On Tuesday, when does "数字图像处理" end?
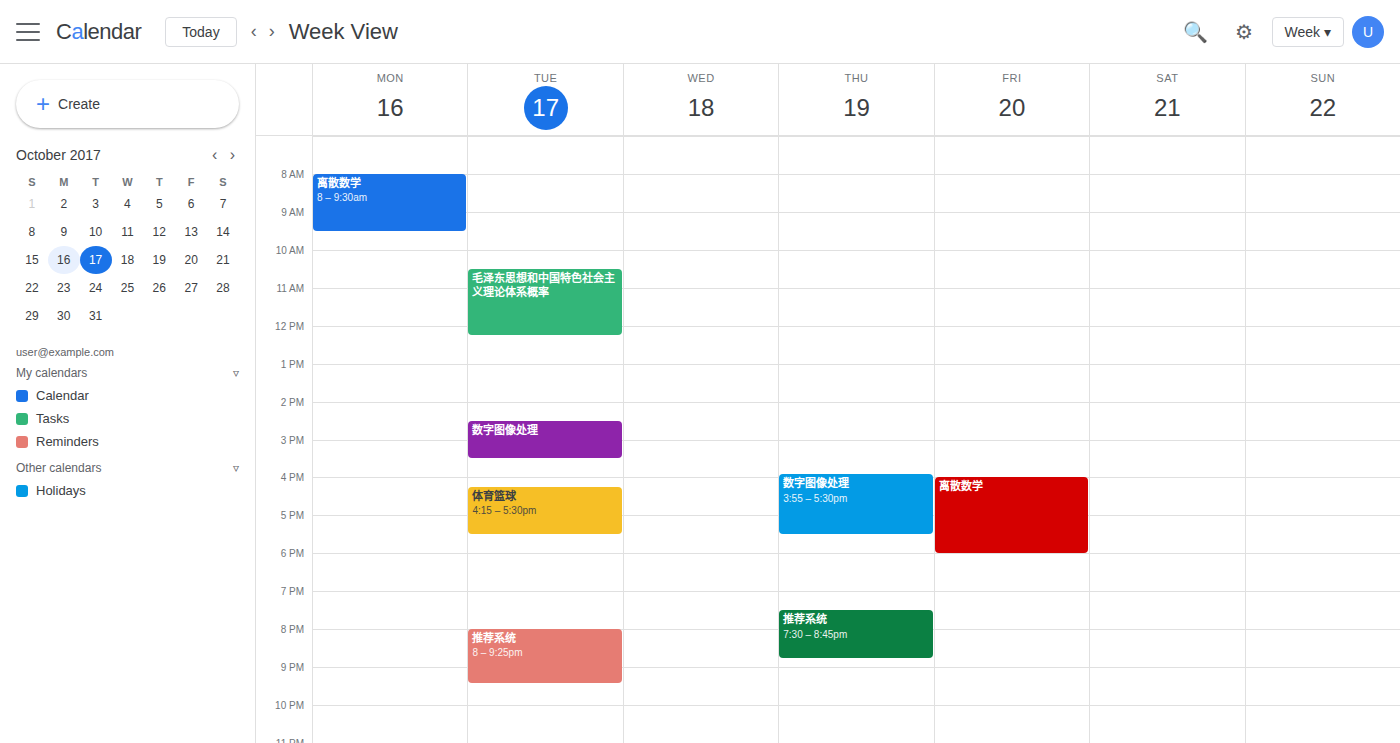
3:30 PM